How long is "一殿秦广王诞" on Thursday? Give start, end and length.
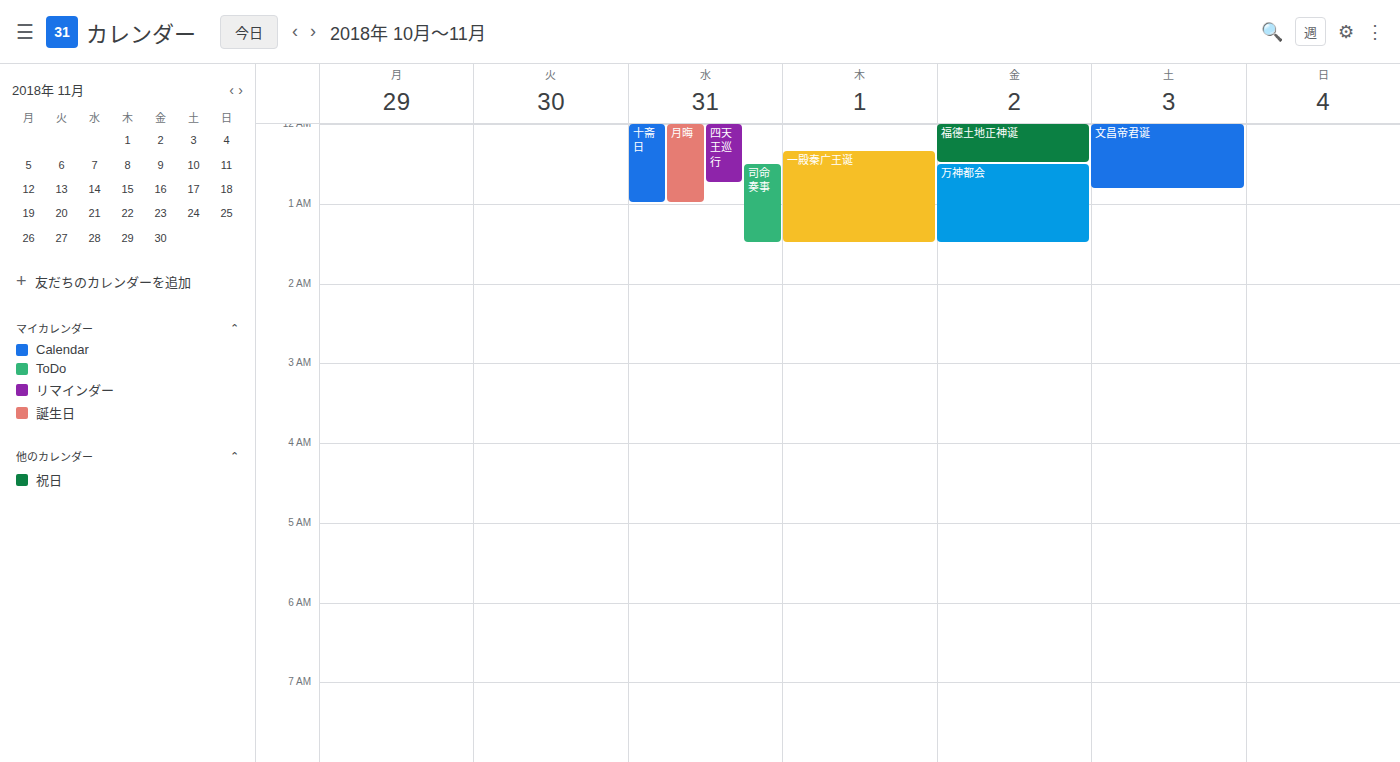
12:20 AM to 1:30 AM, 1 hour 10 minutes